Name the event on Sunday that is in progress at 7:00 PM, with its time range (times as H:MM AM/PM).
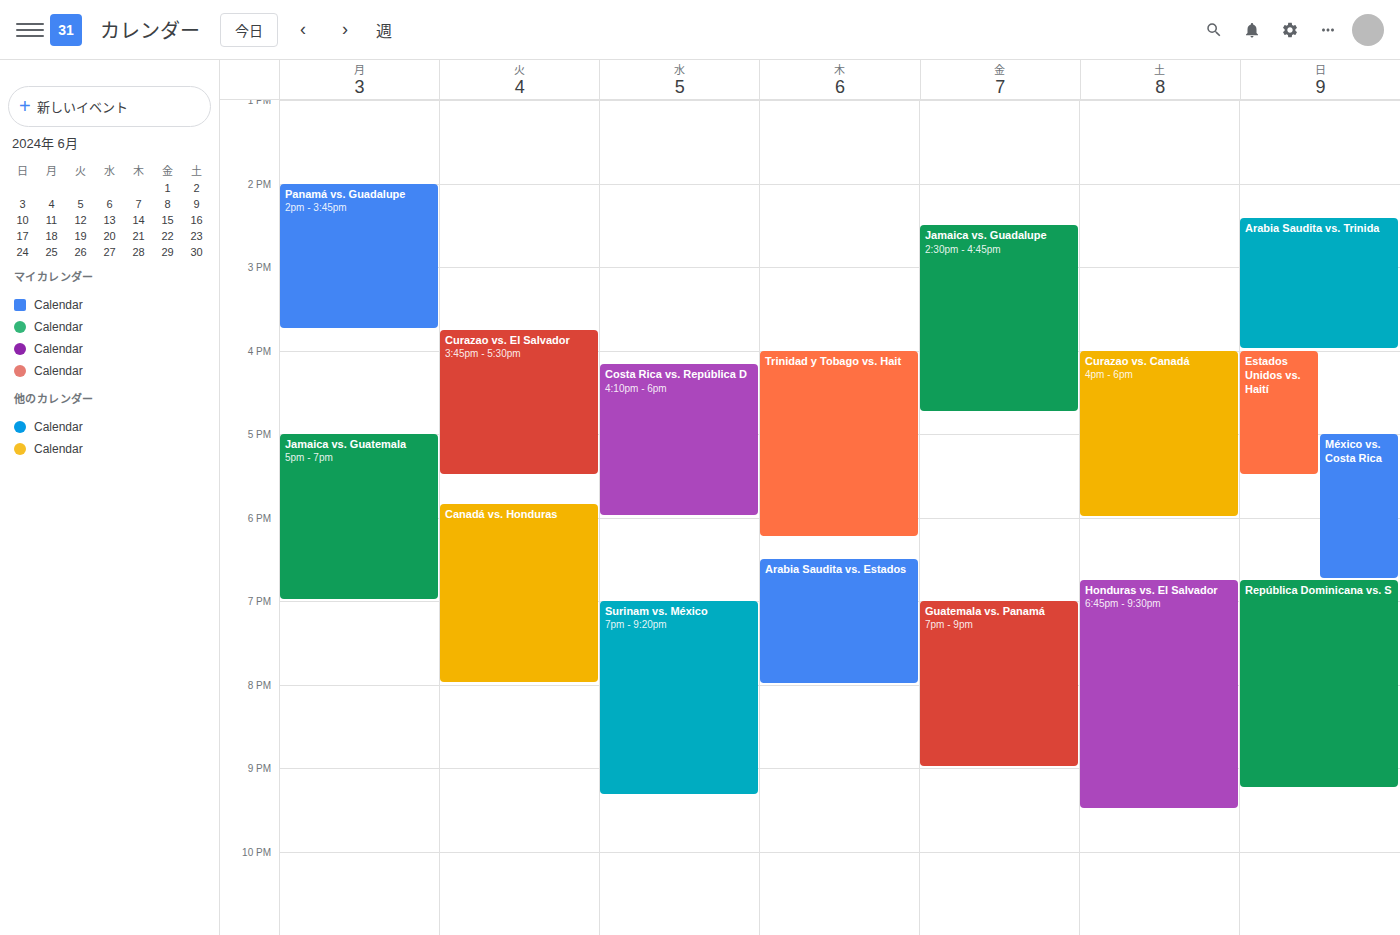
"República Dominicana vs. S", 6:45 PM to 9:15 PM